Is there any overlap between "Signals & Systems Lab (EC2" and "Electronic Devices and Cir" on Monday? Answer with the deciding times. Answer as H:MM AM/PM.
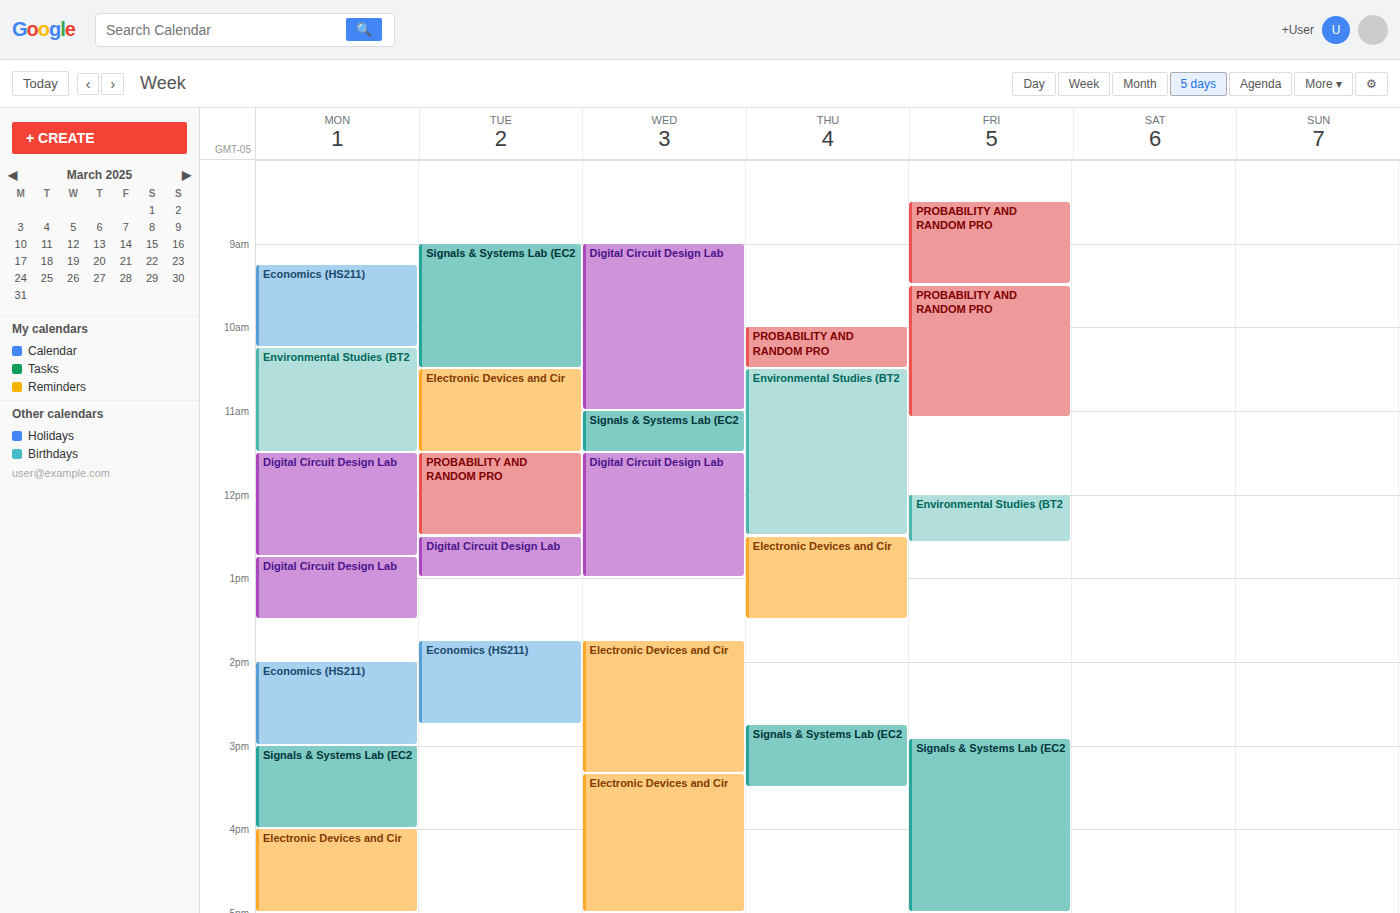
"Signals & Systems Lab (EC2" ends at 4:00 PM, exactly when "Electronic Devices and Cir" starts -- they touch but do not overlap.